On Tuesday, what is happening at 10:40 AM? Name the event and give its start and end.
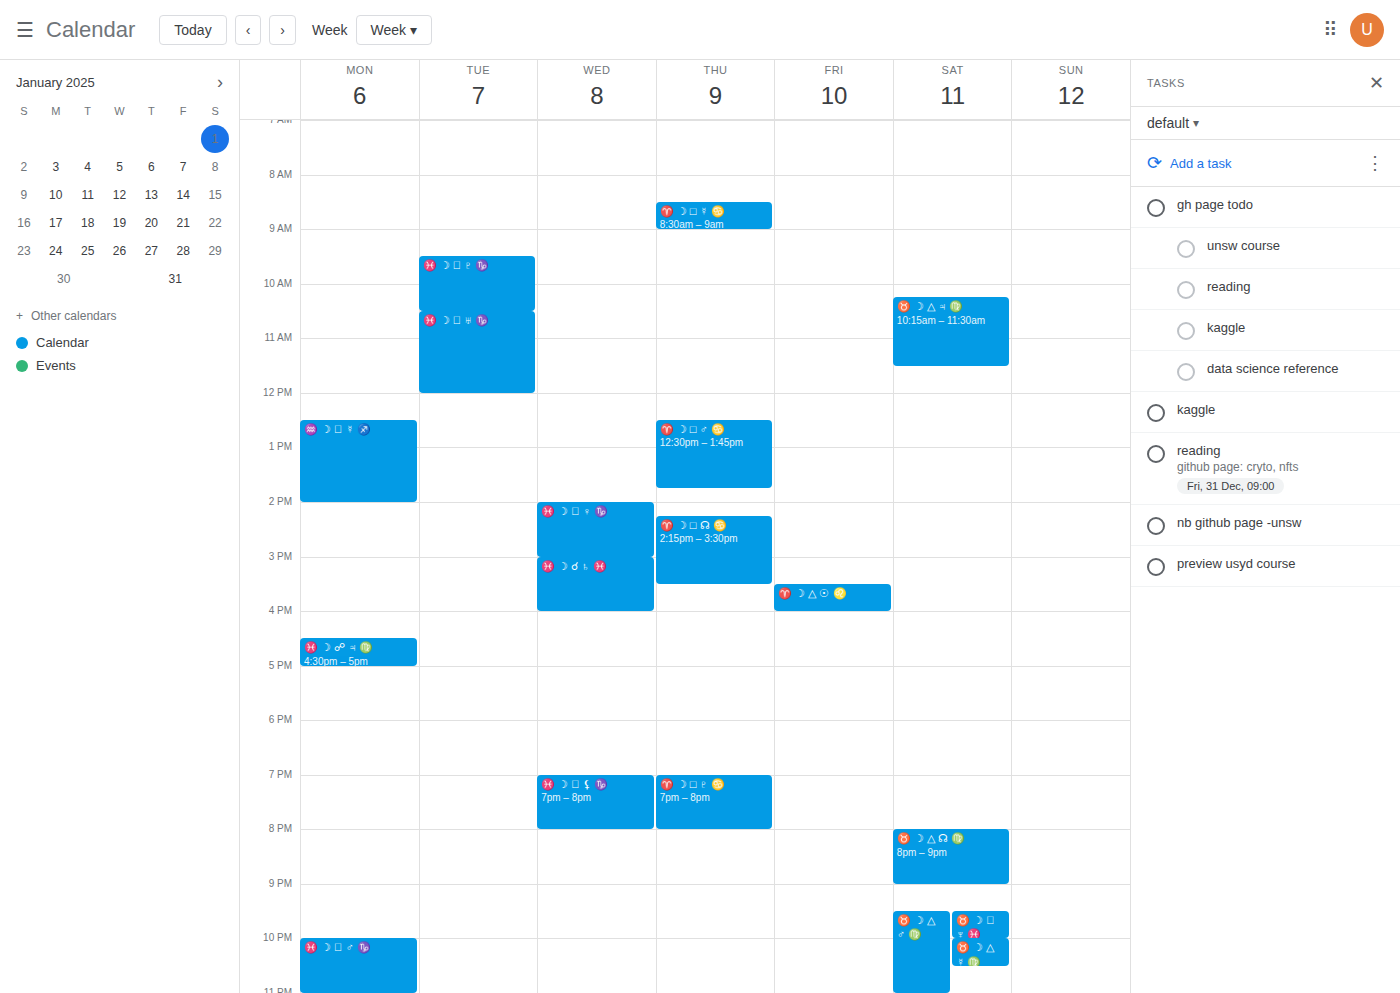
"♓️ ☽ ⚹ ♅ ♑️", 10:30 AM to 12:00 PM